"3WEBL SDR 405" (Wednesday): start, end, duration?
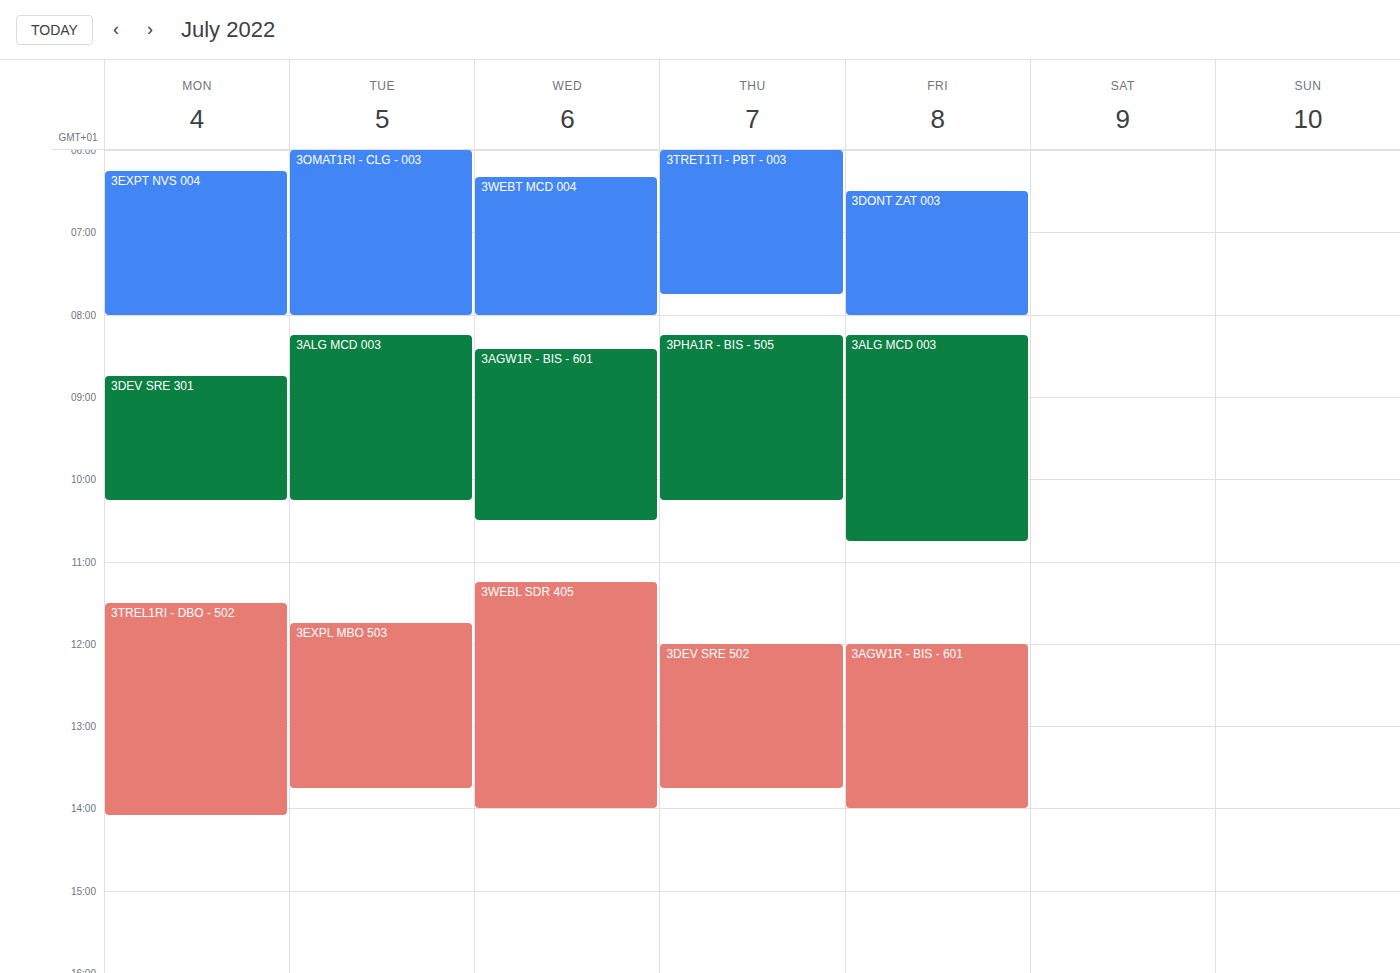
11:15 AM to 2:00 PM, 2 hours 45 minutes